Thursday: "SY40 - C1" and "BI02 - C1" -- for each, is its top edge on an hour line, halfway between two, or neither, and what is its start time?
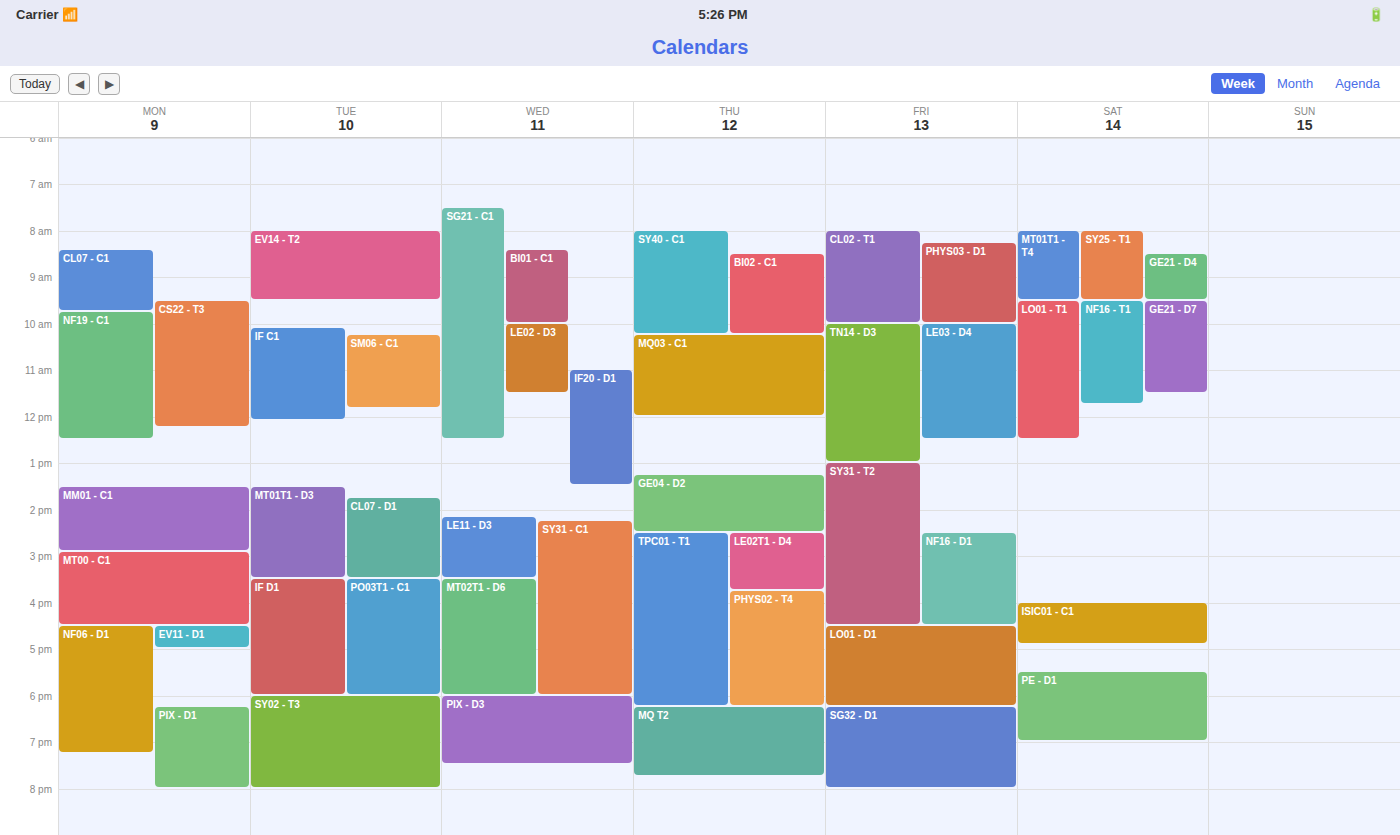
"SY40 - C1": 08:00, exactly on the 08:00 line. "BI02 - C1": 08:30, halfway between the 08:00 and 09:00 lines.